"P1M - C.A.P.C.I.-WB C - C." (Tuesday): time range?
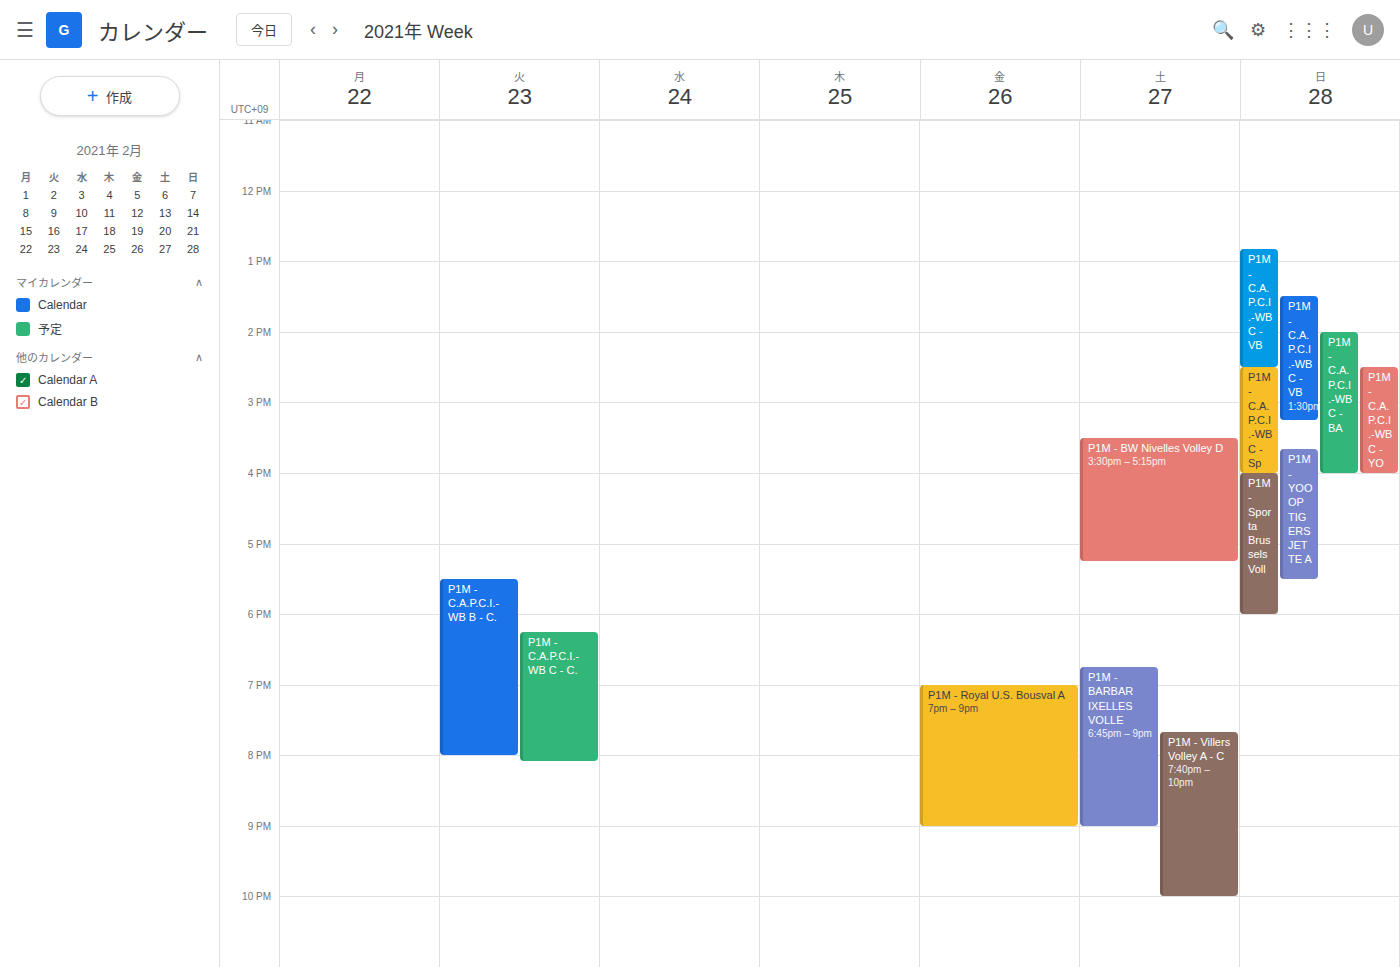
6:15 PM to 8:05 PM